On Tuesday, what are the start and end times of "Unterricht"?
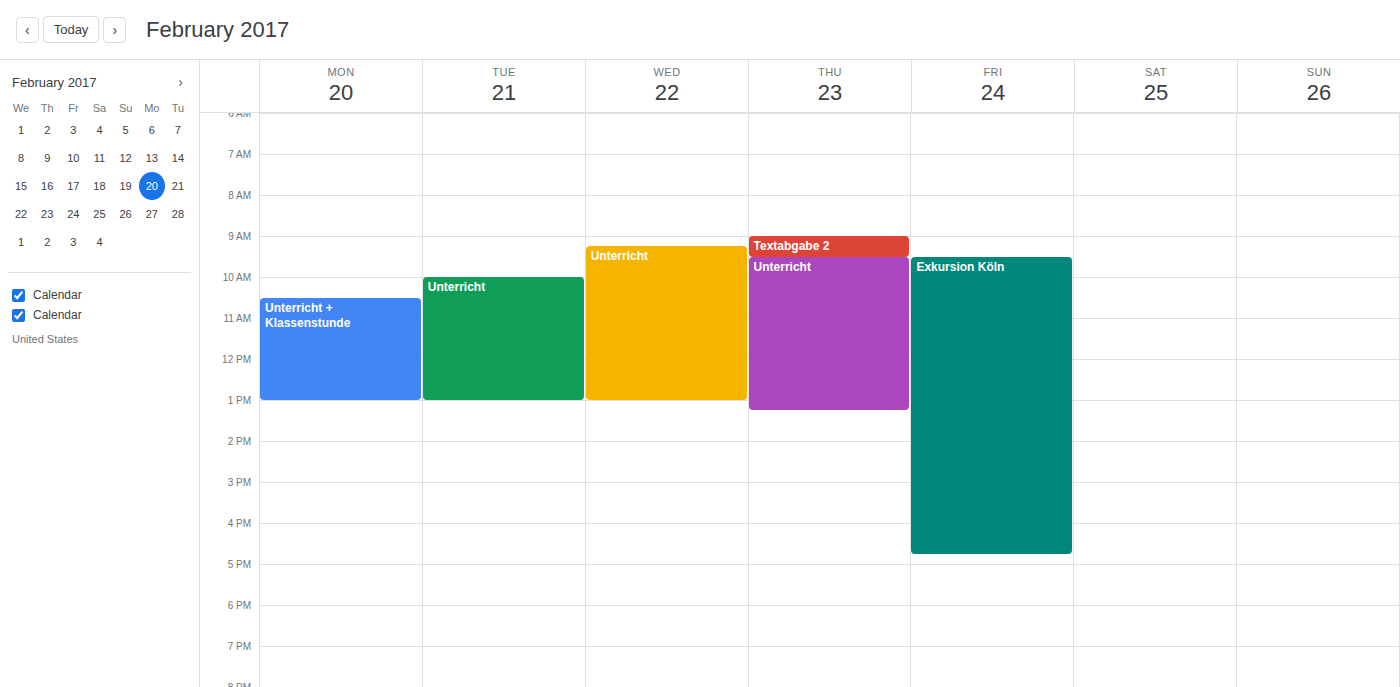
10:00 AM to 1:00 PM